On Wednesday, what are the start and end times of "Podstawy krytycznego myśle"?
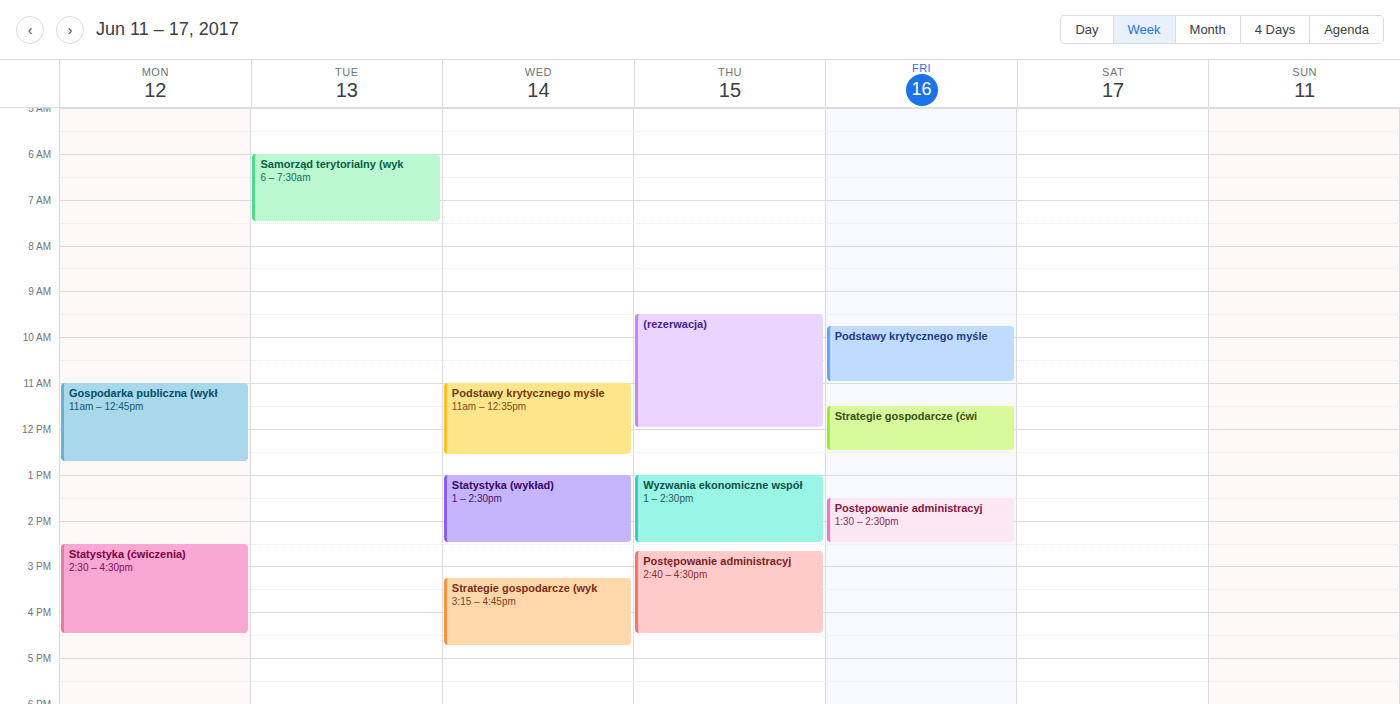
11:00 AM to 12:35 PM